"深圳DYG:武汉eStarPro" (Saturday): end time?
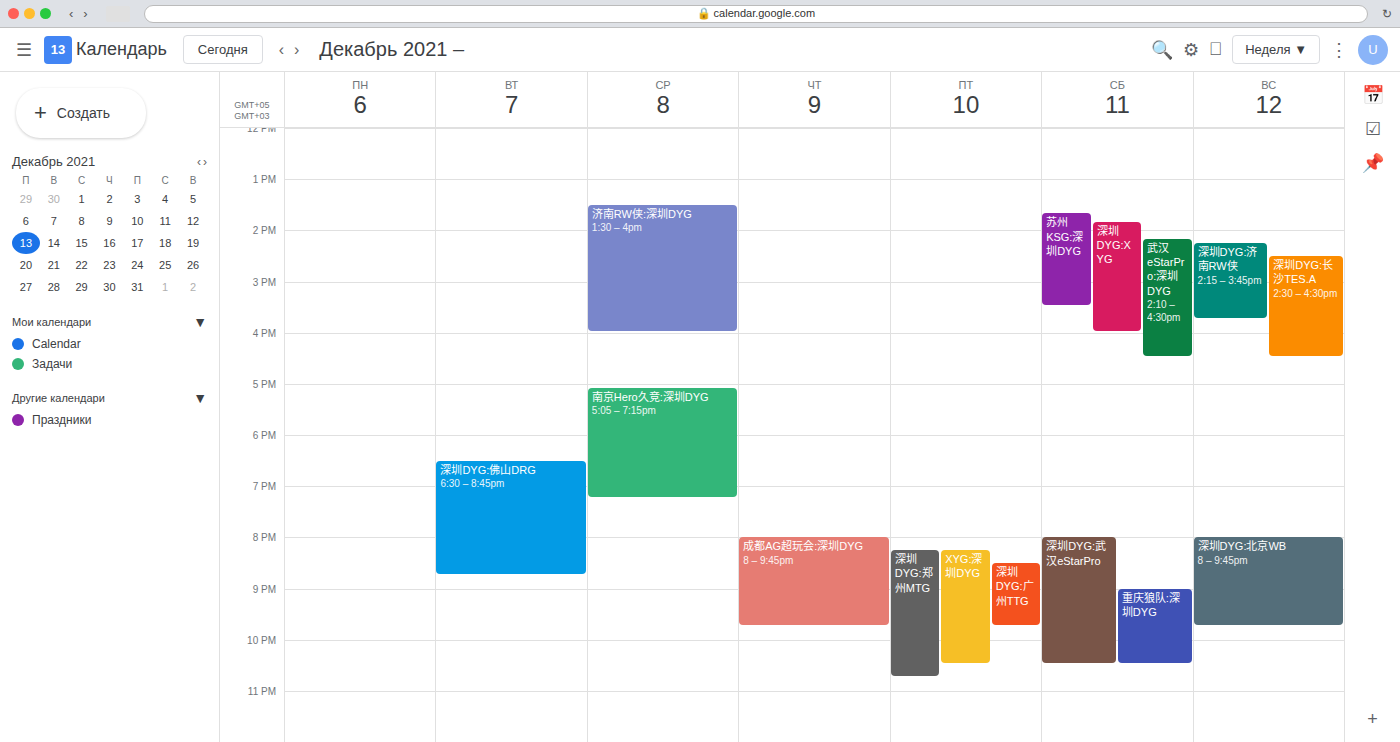
10:30 PM